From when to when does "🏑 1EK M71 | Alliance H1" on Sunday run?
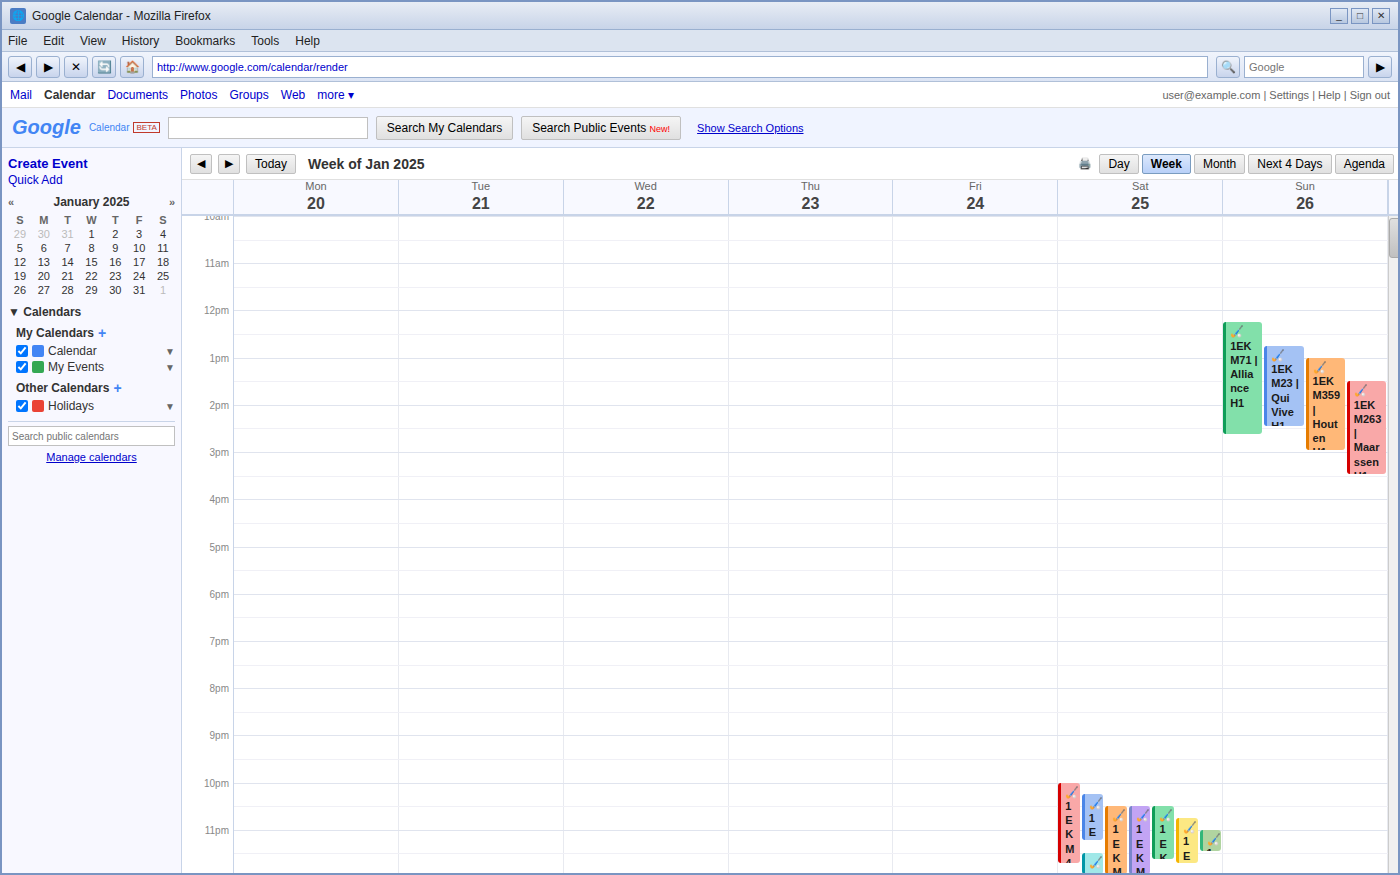
12:15 PM to 2:40 PM